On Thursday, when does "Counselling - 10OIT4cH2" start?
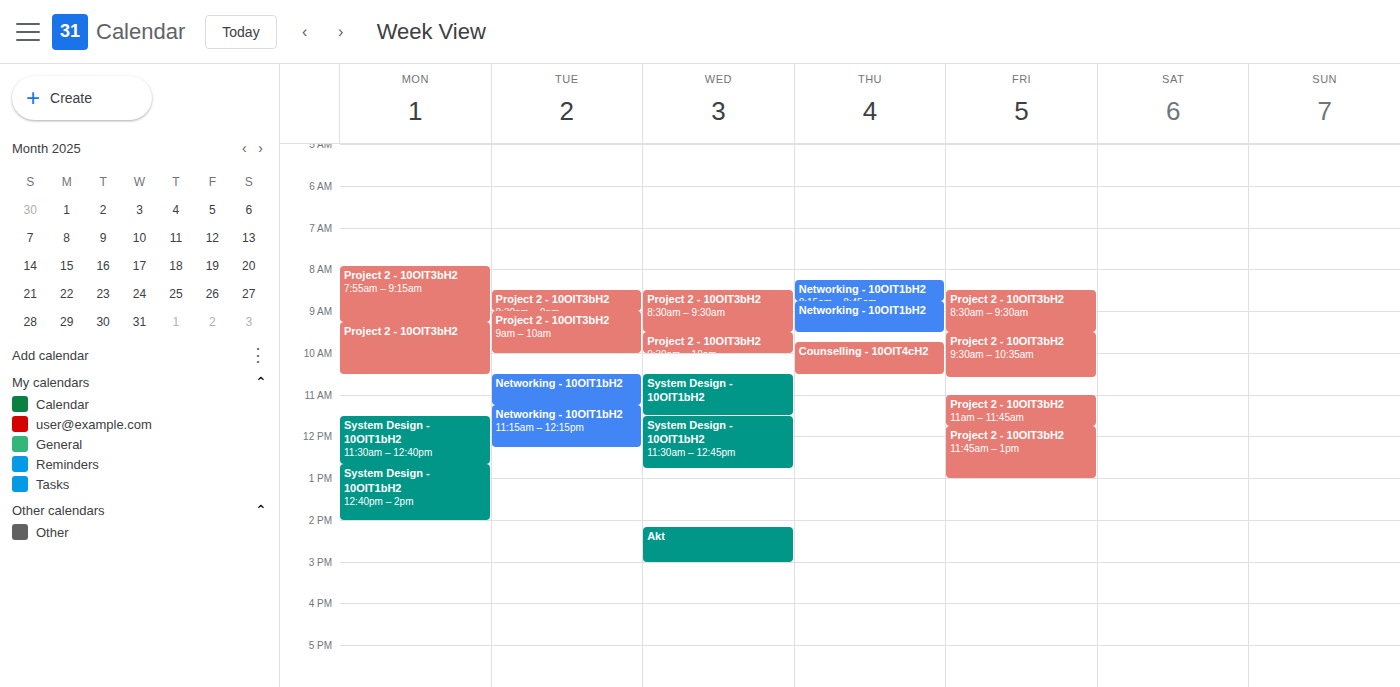
9:45 AM